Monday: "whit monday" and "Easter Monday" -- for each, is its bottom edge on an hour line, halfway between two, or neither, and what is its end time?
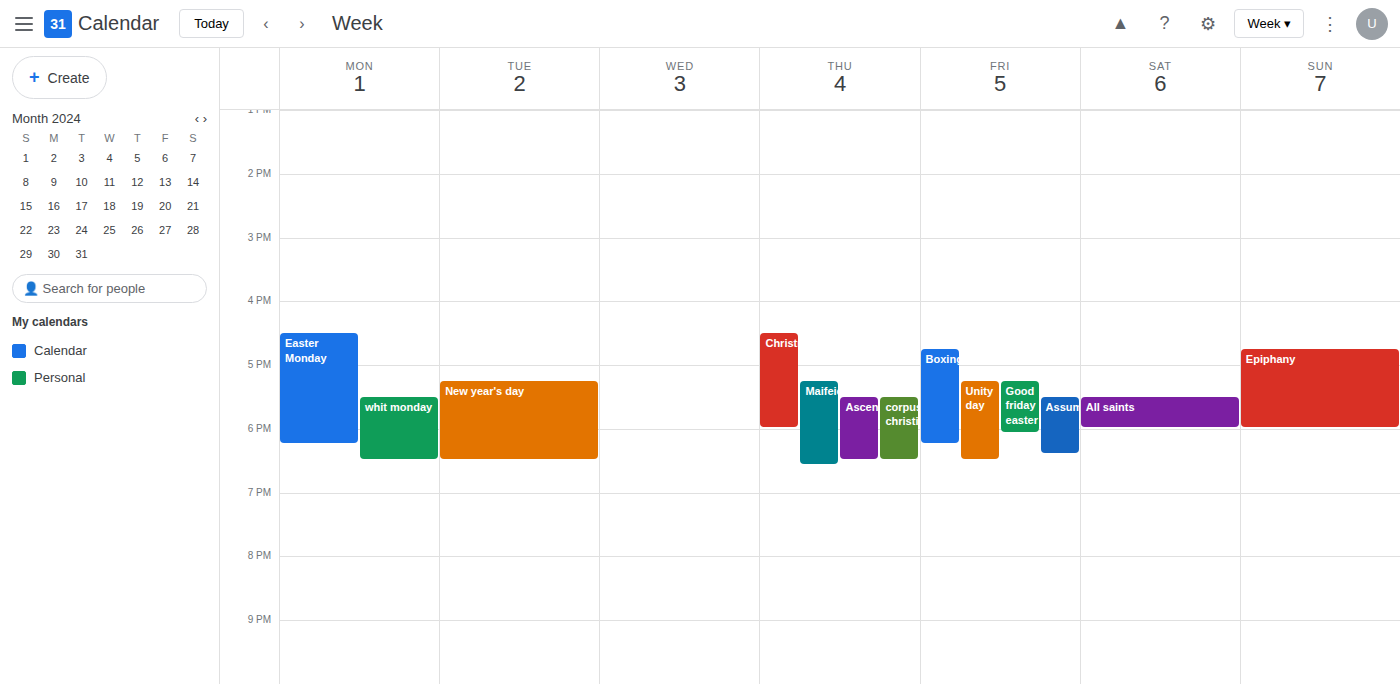
"whit monday": 6:30 PM, halfway between the 6 PM and 7 PM lines. "Easter Monday": 6:15 PM, neither: a quarter of the way from the 6 PM line to the 7 PM line.